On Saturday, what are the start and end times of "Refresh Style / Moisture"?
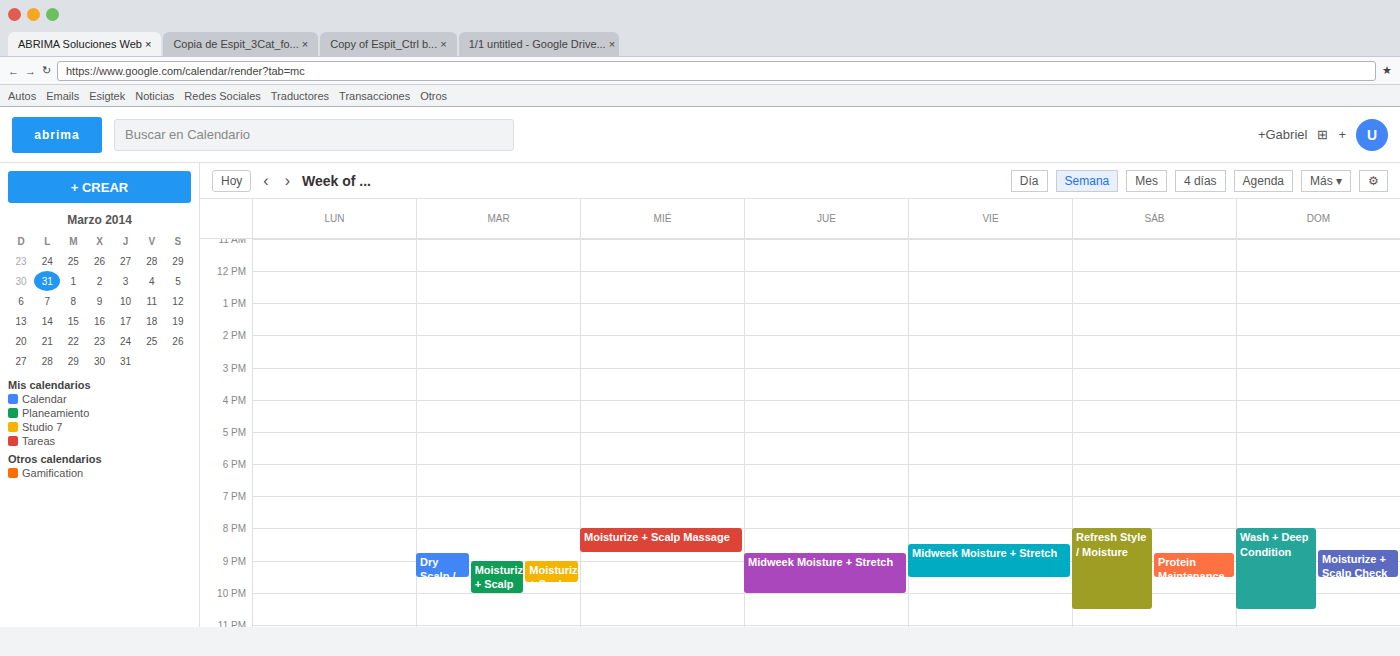
20:00 to 22:30